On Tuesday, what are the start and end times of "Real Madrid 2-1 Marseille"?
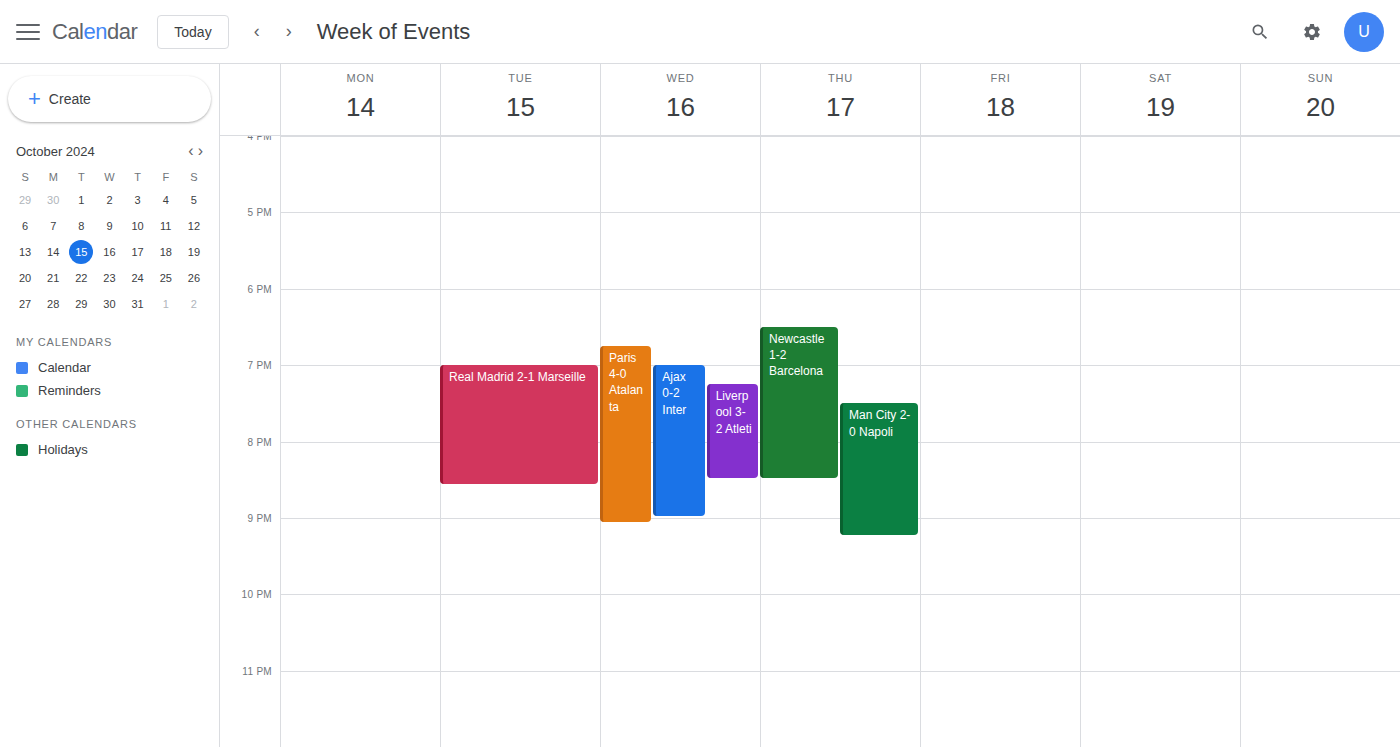
7:00 PM to 8:35 PM